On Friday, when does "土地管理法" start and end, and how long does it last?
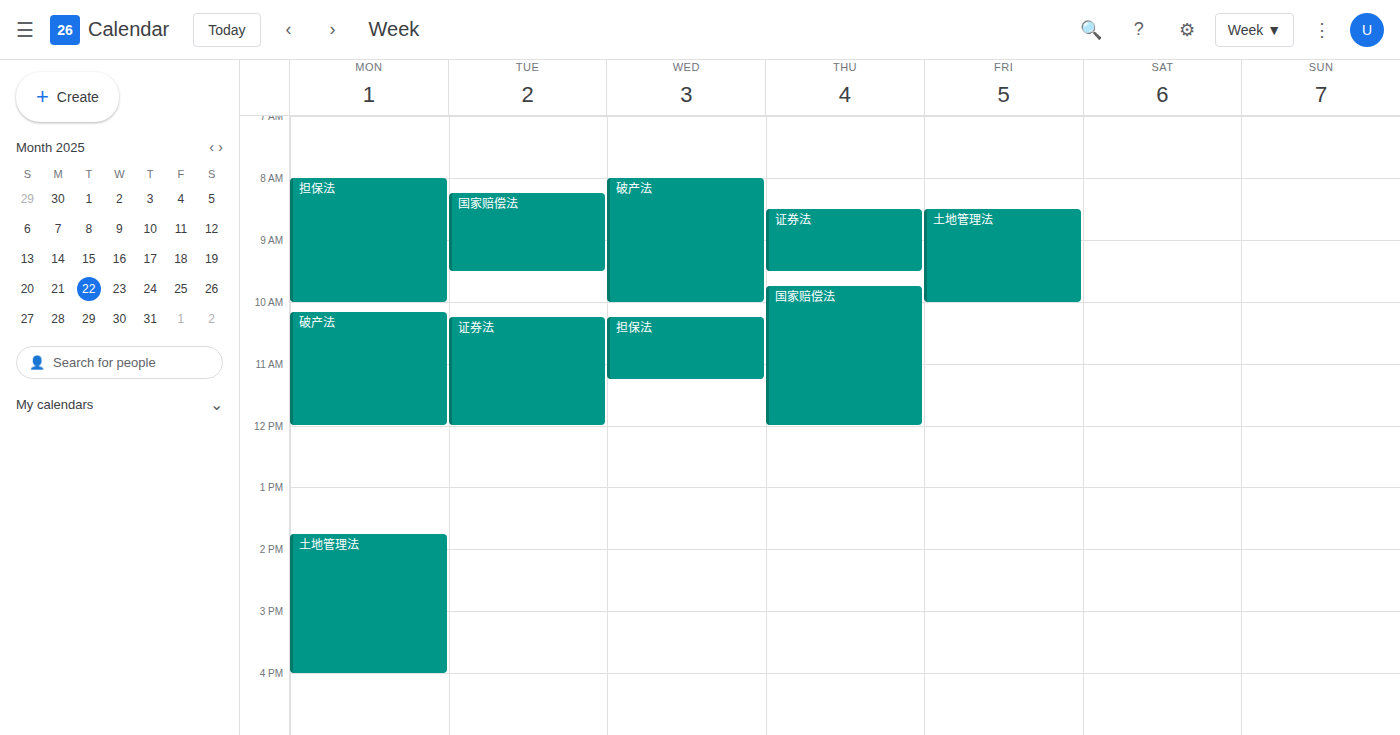
8:30 AM to 10:00 AM, 1 hour 30 minutes